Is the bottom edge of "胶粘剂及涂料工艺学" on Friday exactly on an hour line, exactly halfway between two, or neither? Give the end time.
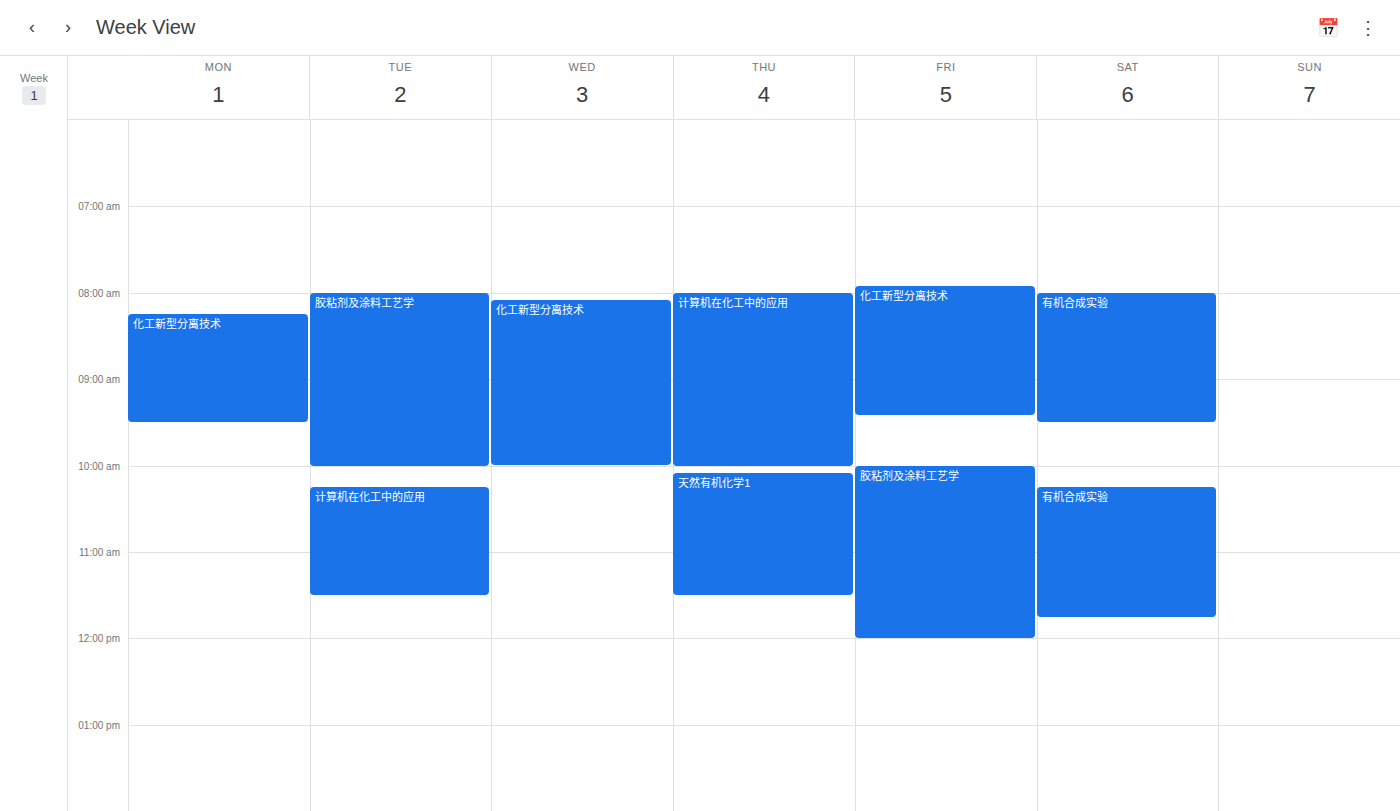
12:00 PM -- exactly on the 12 PM line.